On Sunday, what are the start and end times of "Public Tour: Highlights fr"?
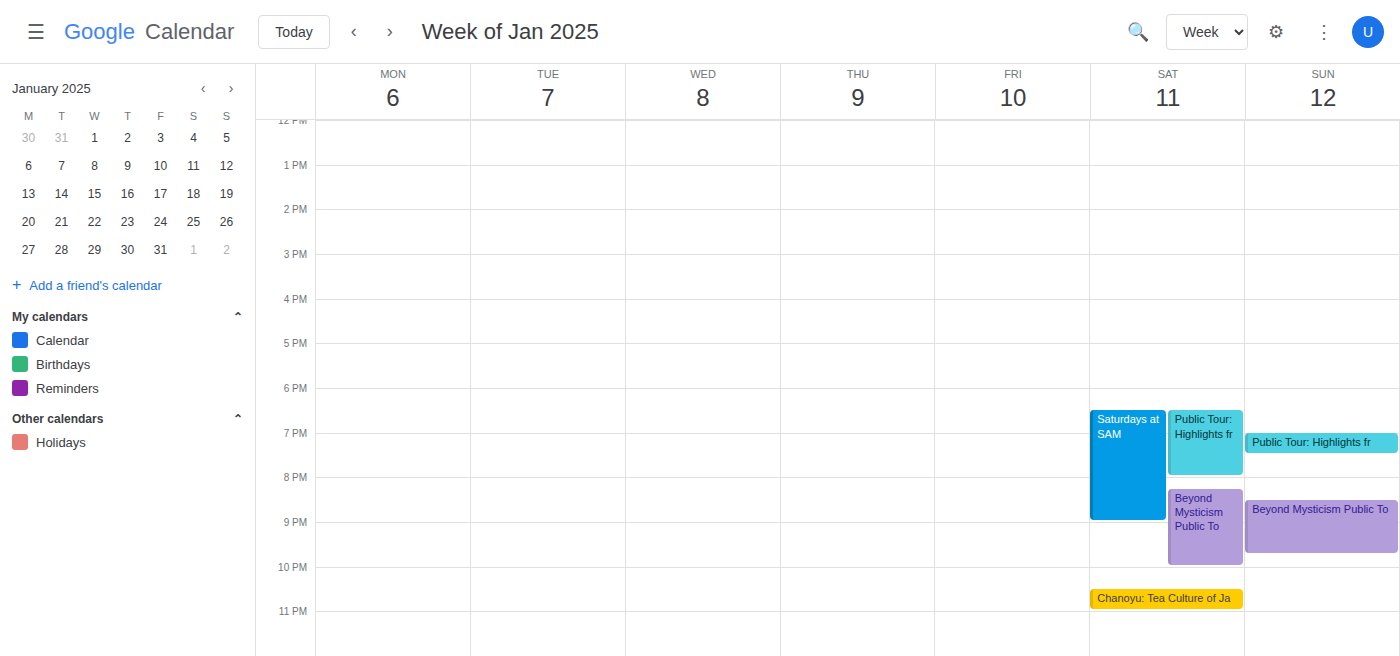
7:00 PM to 7:30 PM